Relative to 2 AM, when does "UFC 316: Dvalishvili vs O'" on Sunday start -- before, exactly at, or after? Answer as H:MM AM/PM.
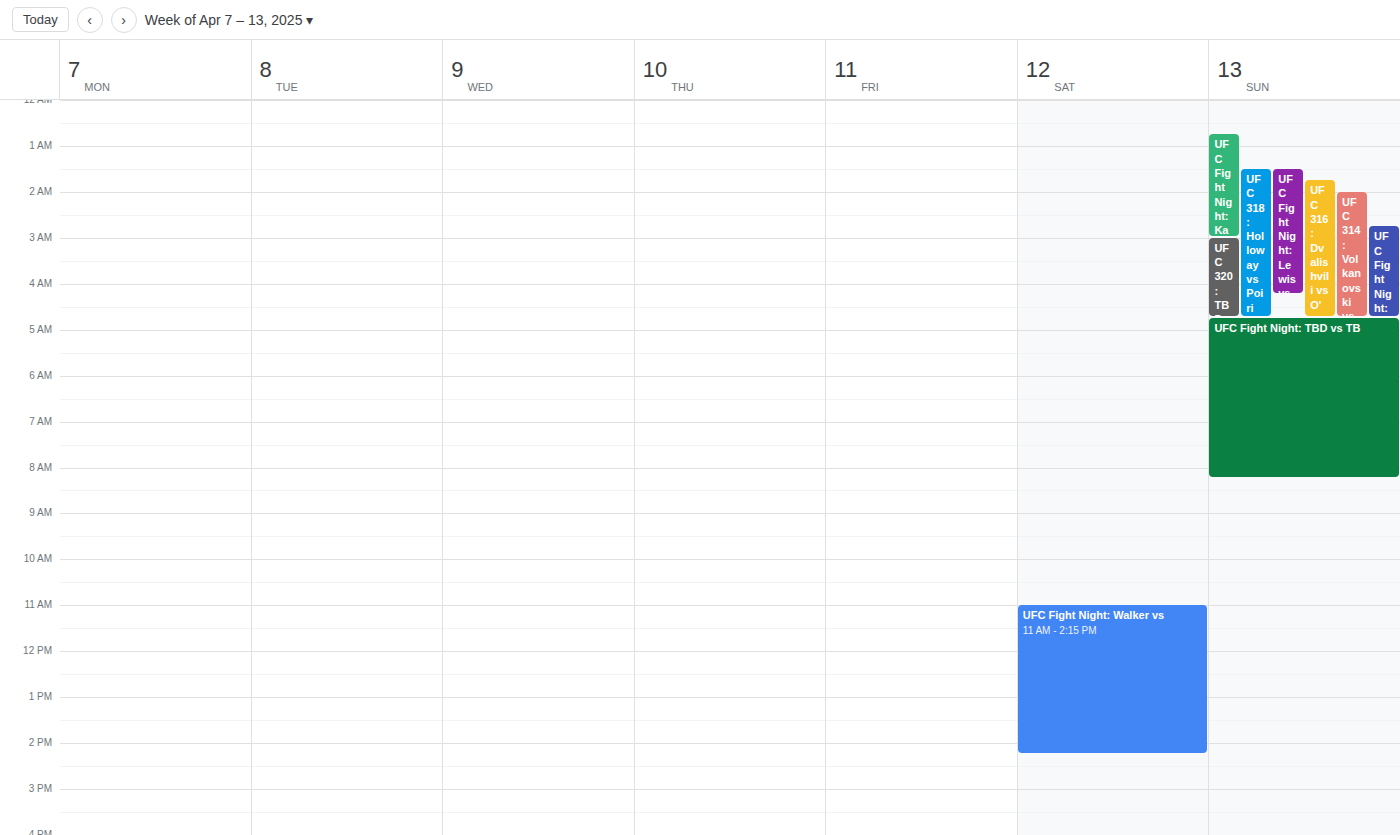
1:45 AM -- before 2 AM, 15 minutes above the 2 AM line.